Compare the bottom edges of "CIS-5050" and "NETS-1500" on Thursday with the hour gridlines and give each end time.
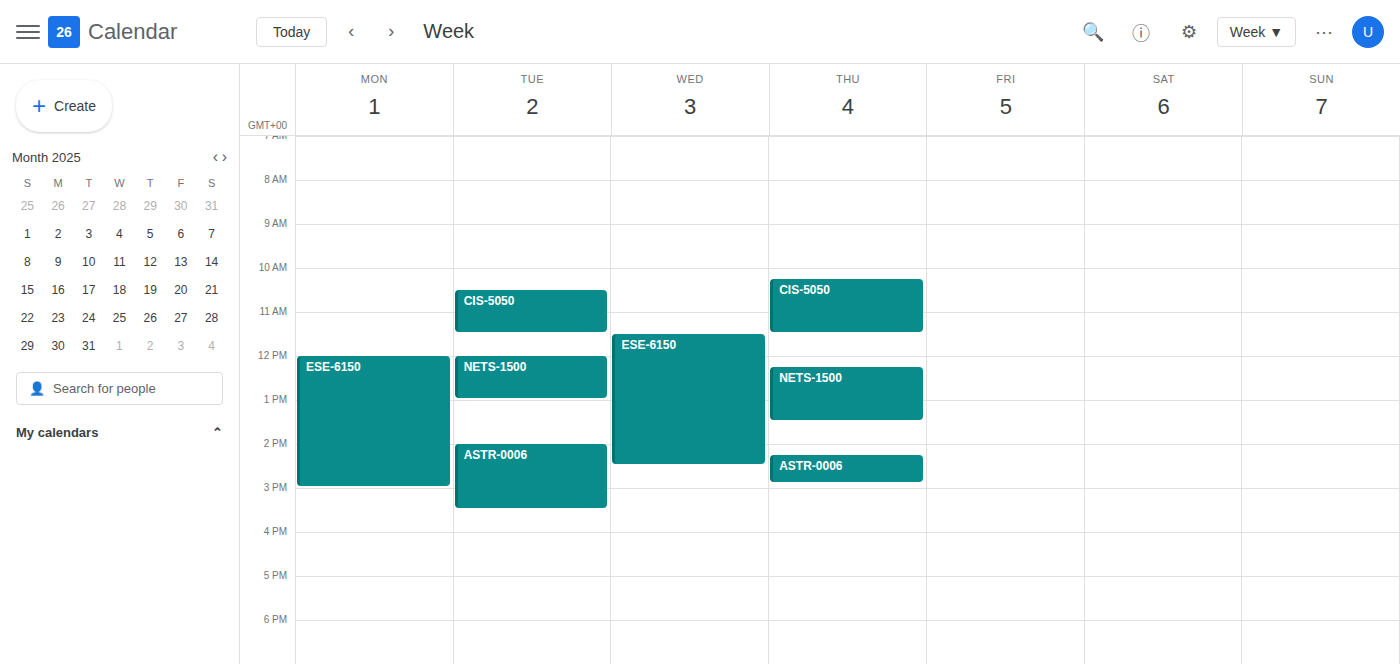
"CIS-5050": 11:30 AM, halfway between the 11 AM and 12 PM lines. "NETS-1500": 1:30 PM, halfway between the 1 PM and 2 PM lines.